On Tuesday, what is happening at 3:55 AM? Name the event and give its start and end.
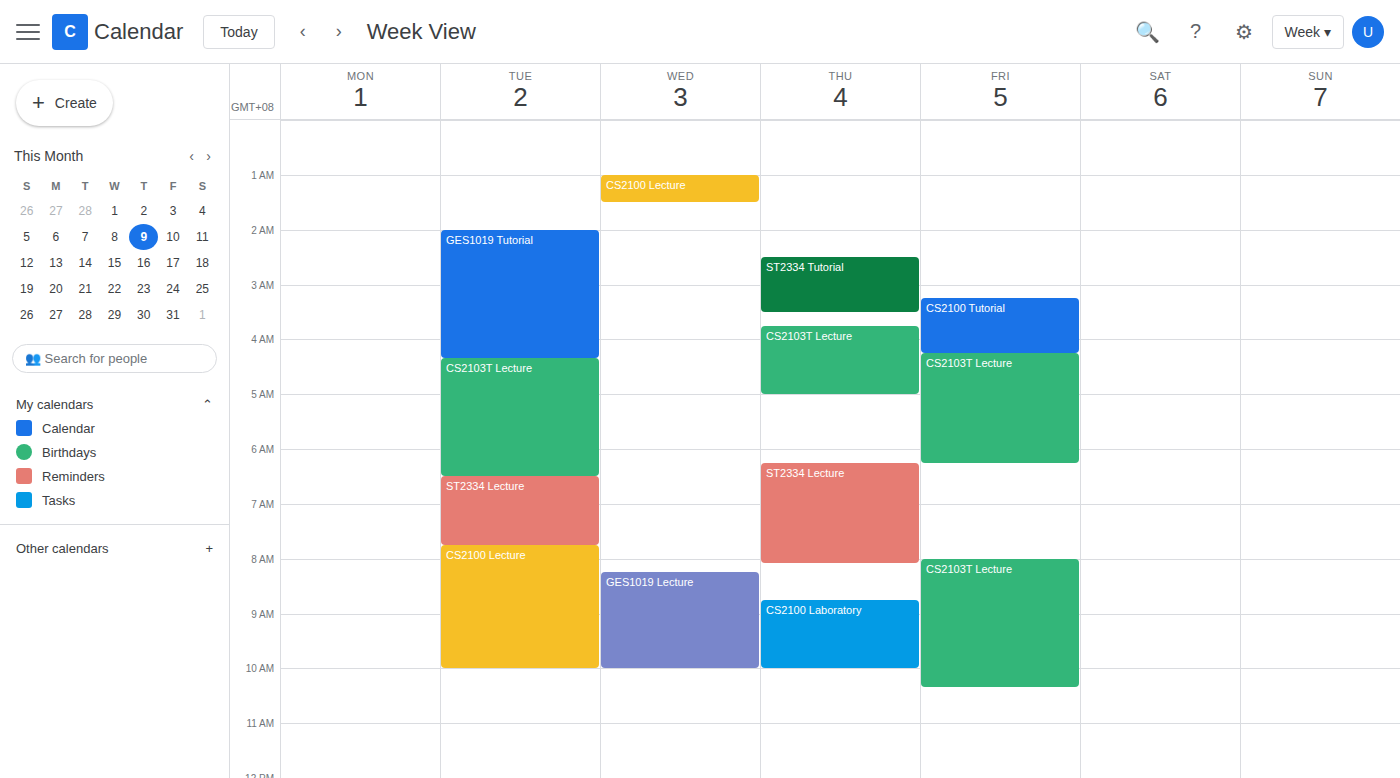
"GES1019 Tutorial", 2:00 AM to 4:20 AM